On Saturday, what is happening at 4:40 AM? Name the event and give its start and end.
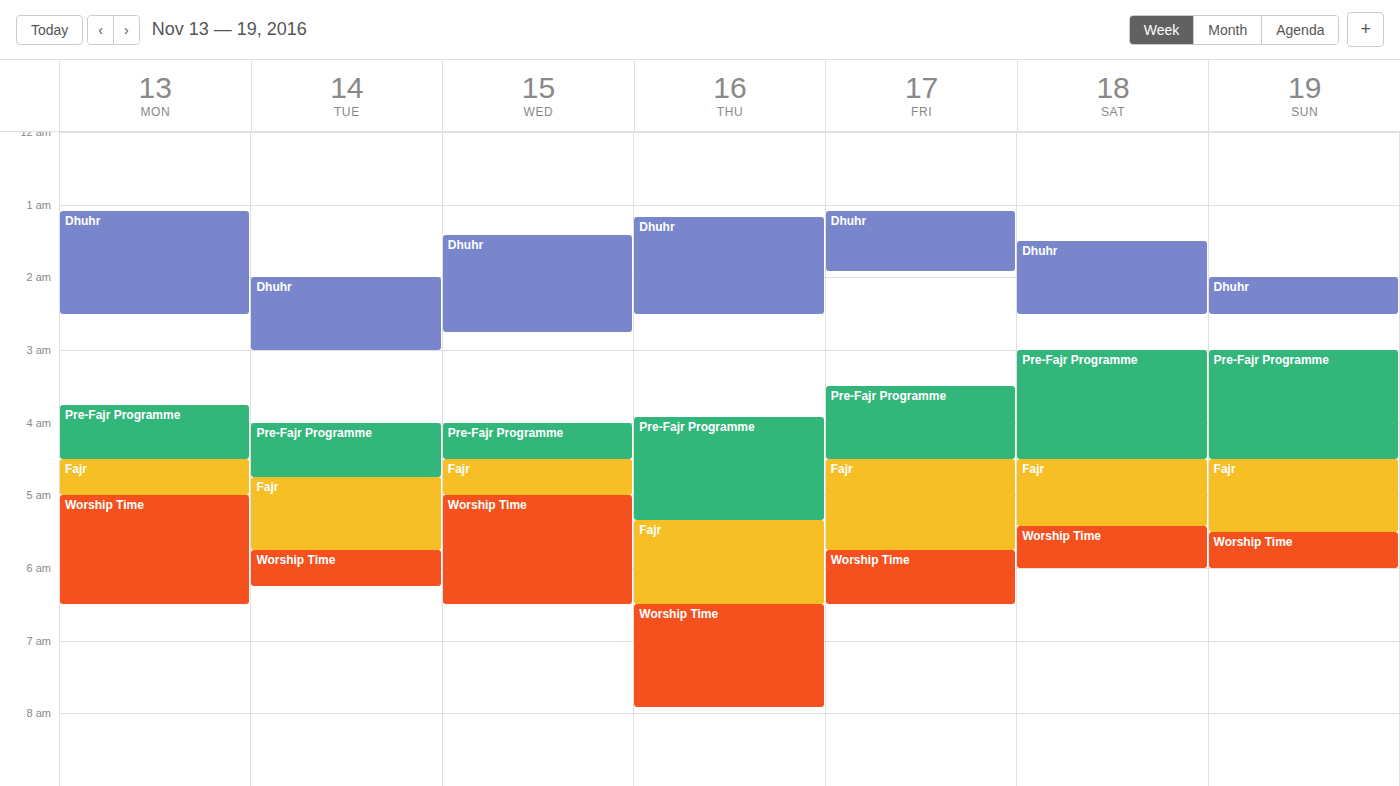
"Fajr", 4:30 AM to 5:25 AM